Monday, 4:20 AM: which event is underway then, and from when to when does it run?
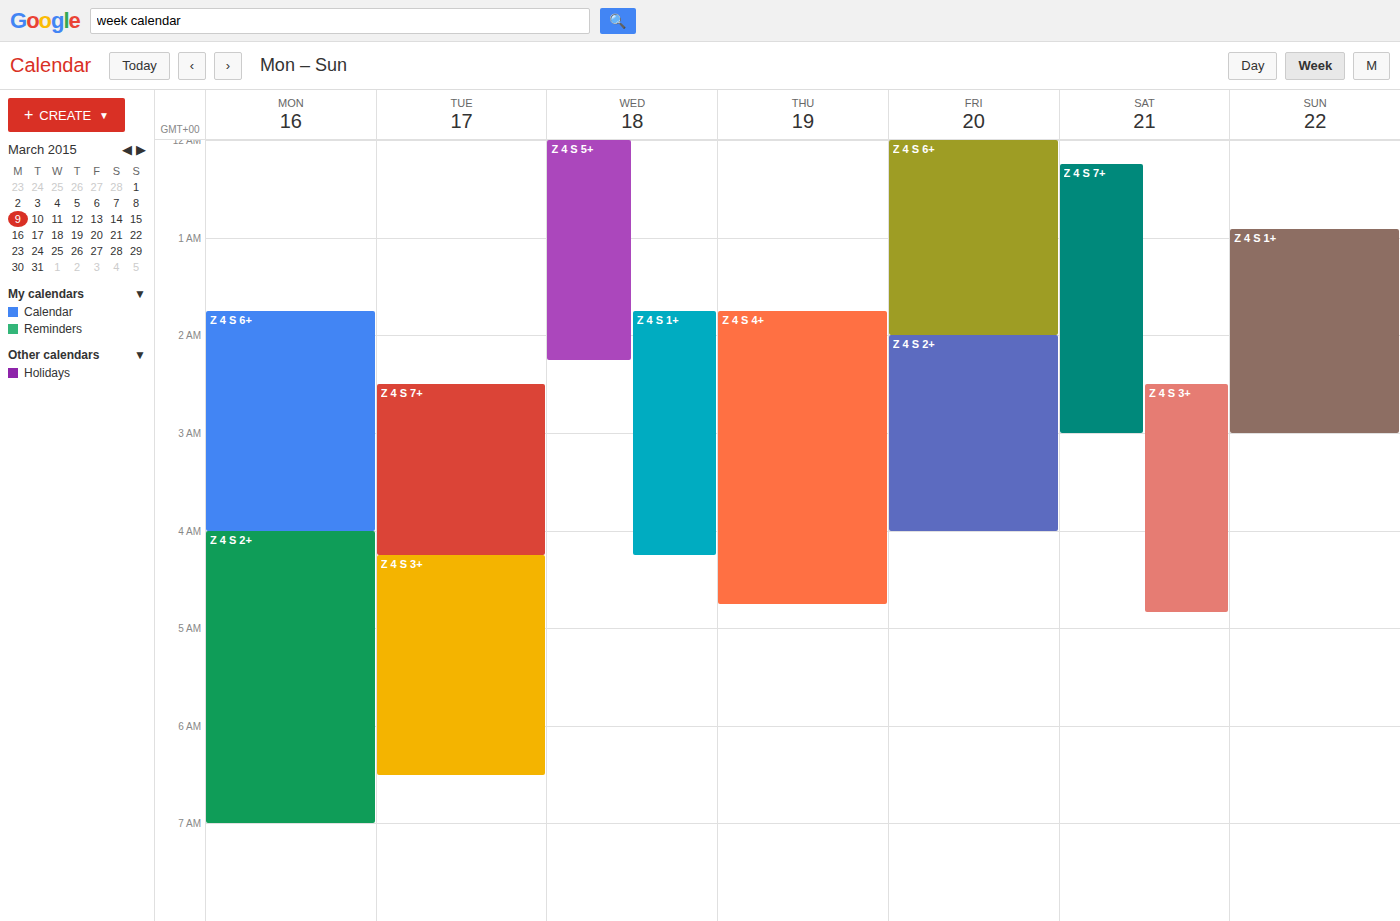
"Z 4 S 2+", 4:00 AM to 7:00 AM